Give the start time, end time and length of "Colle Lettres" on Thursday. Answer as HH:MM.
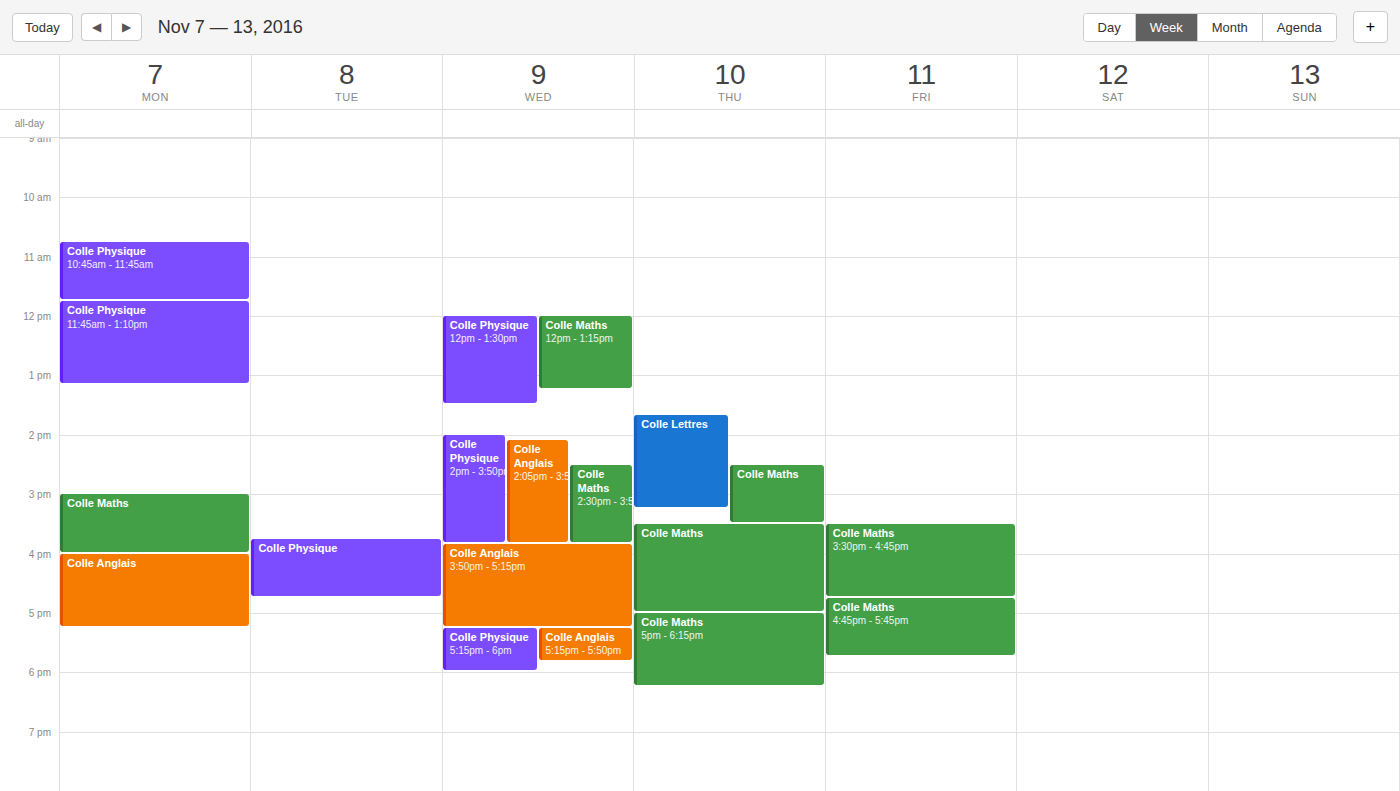
13:40 to 15:15, 1 hour 35 minutes